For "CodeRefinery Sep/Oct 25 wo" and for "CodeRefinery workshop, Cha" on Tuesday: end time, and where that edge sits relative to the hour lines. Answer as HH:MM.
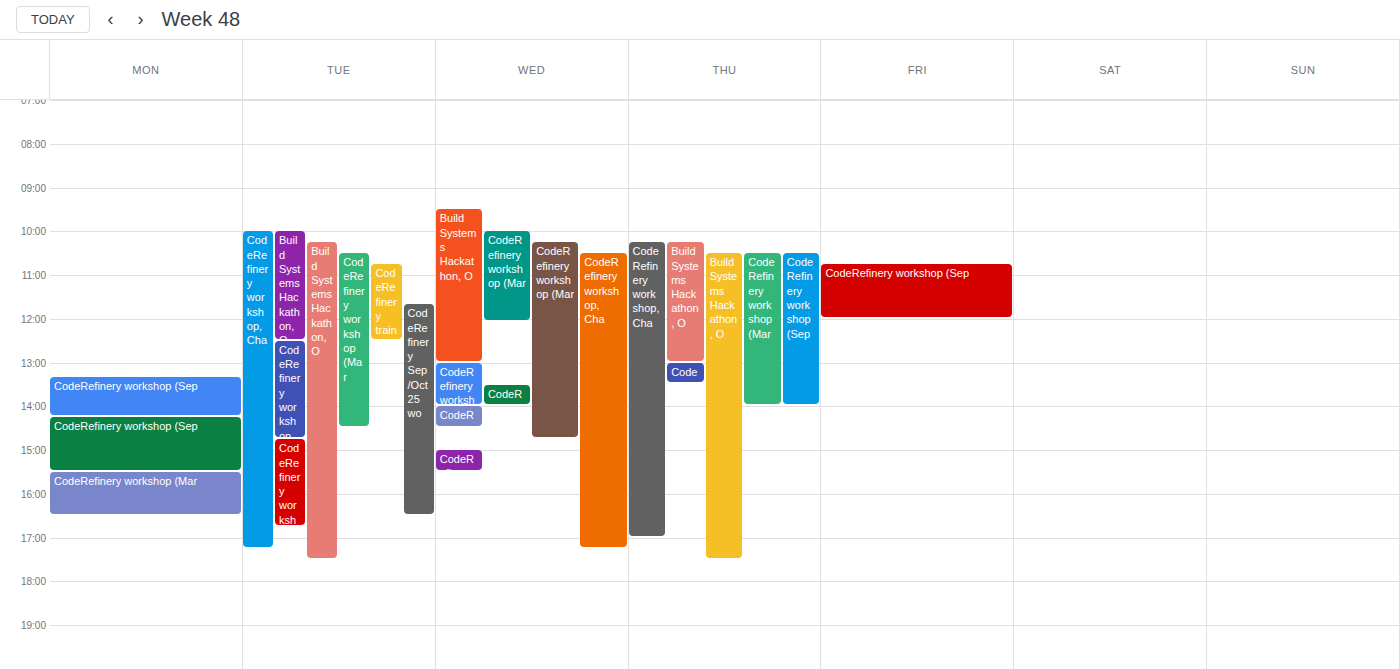
"CodeRefinery Sep/Oct 25 wo": 16:30, halfway between the 16:00 and 17:00 lines. "CodeRefinery workshop, Cha": 17:15, neither: a quarter of the way from the 17:00 line to the 18:00 line.